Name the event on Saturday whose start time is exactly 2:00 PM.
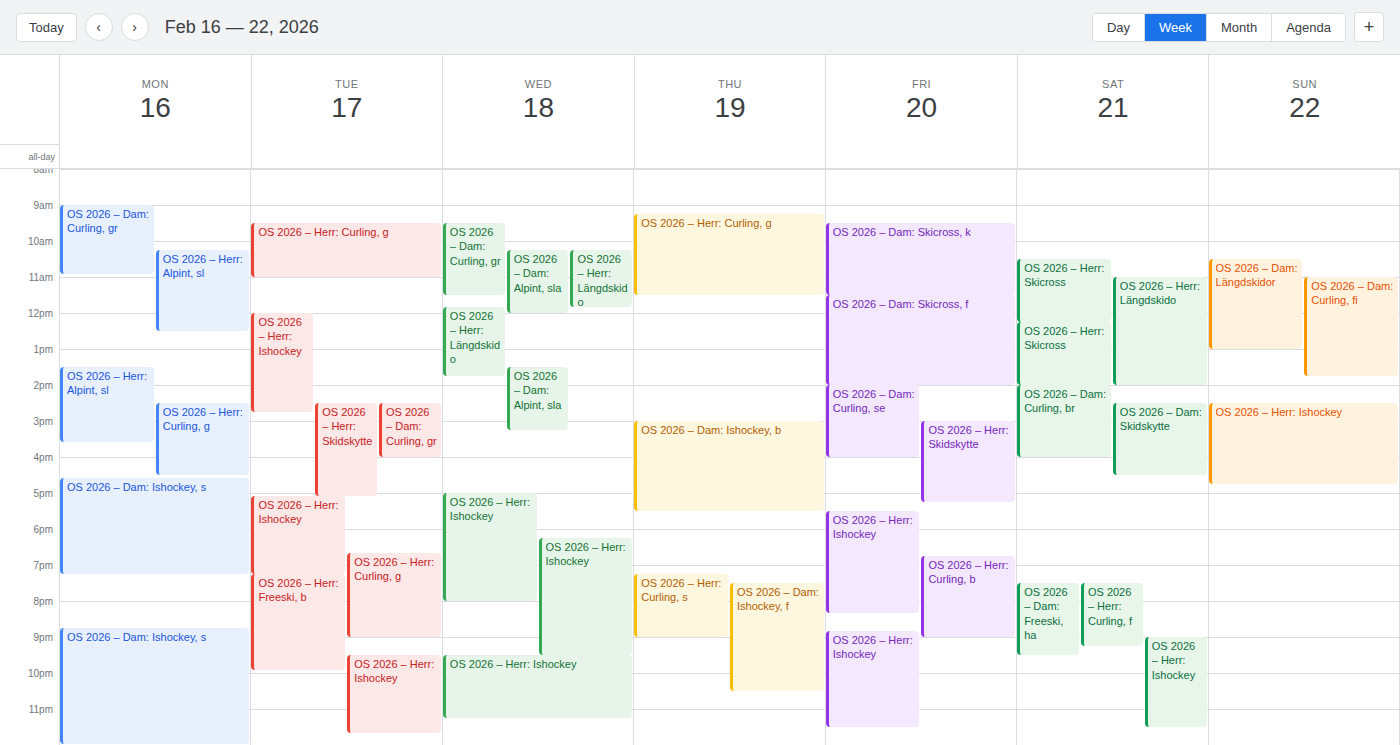
"OS 2026 – Dam: Curling, br"